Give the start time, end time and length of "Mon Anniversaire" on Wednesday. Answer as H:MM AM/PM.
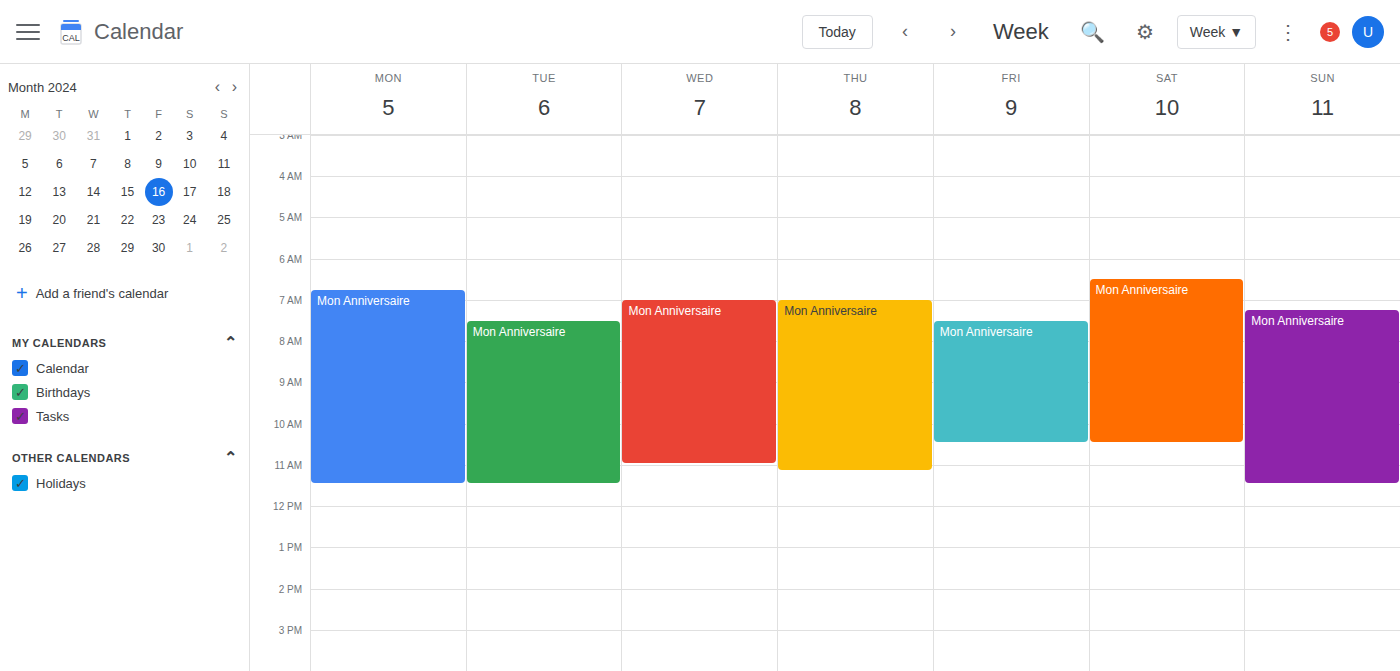
7:00 AM to 11:00 AM, 4 hours